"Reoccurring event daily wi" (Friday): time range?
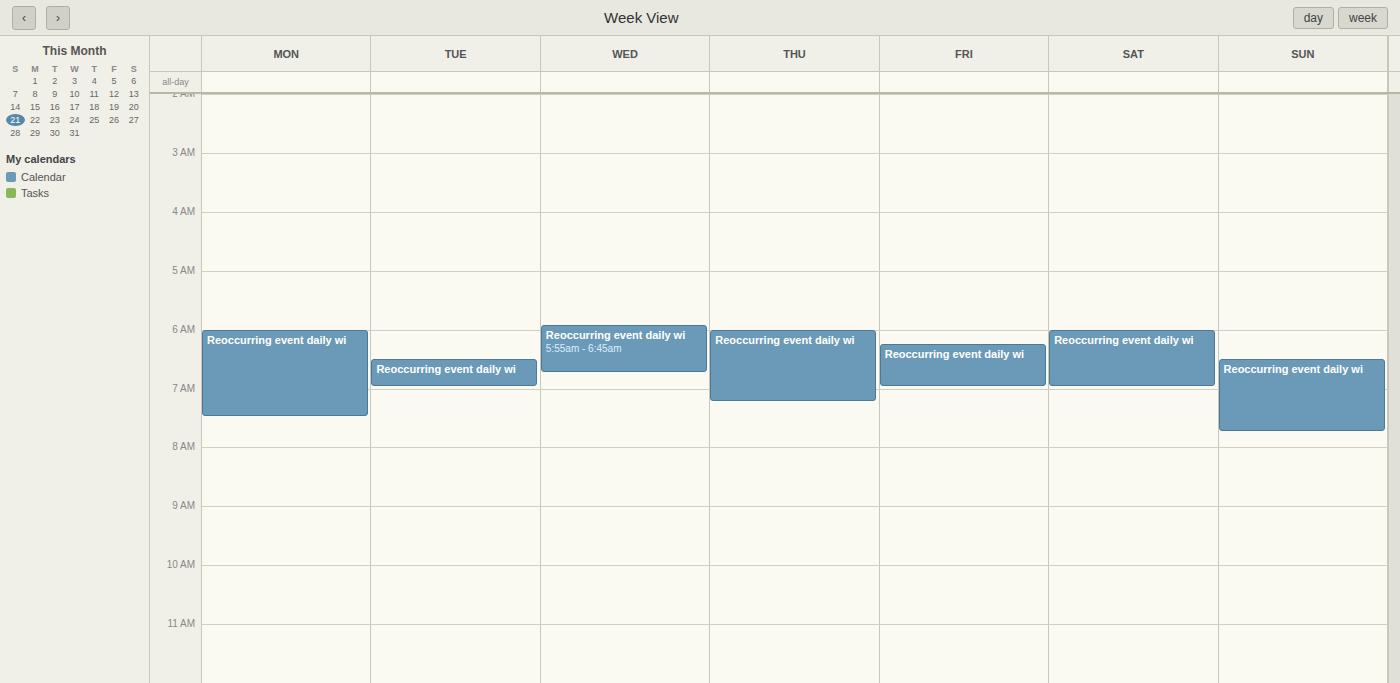
6:15 AM to 7:00 AM